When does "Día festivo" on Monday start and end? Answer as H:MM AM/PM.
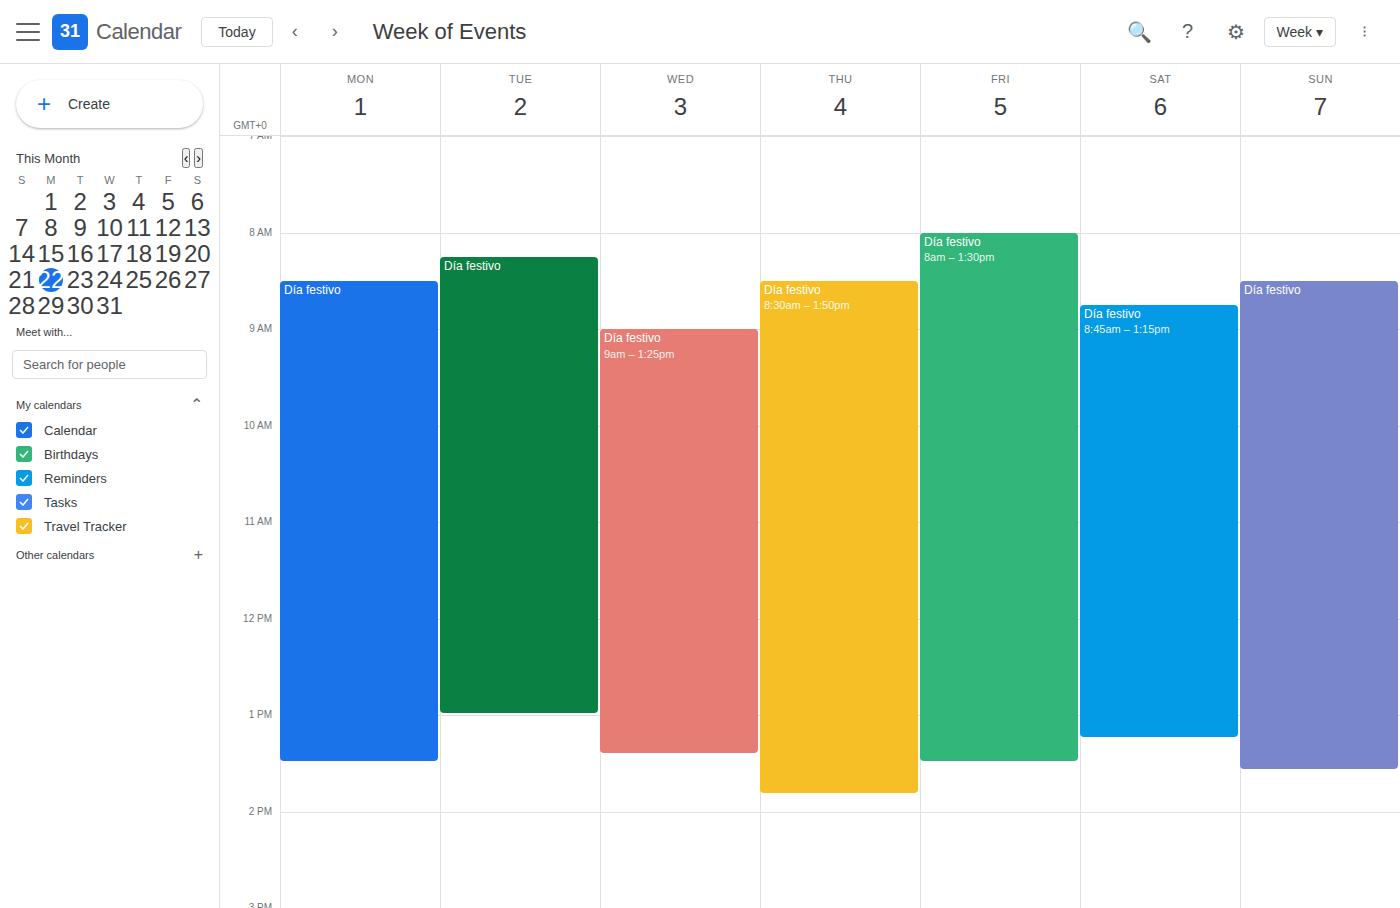
8:30 AM to 1:30 PM